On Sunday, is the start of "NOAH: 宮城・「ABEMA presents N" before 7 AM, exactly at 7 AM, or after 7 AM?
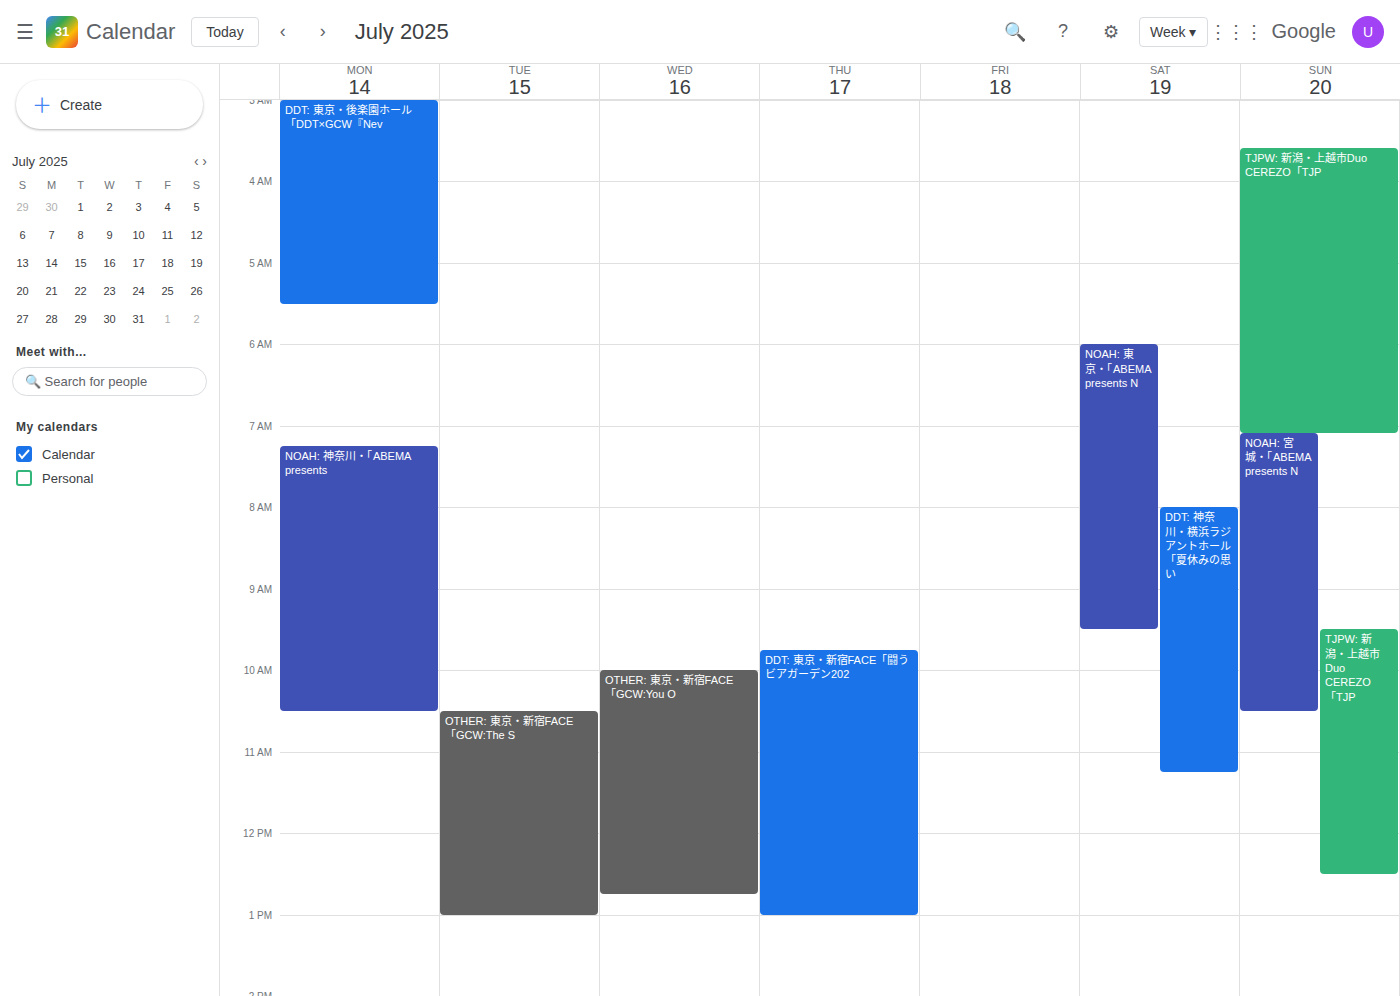
7:05 AM -- after 7 AM, 5 minutes below the 7 AM line.